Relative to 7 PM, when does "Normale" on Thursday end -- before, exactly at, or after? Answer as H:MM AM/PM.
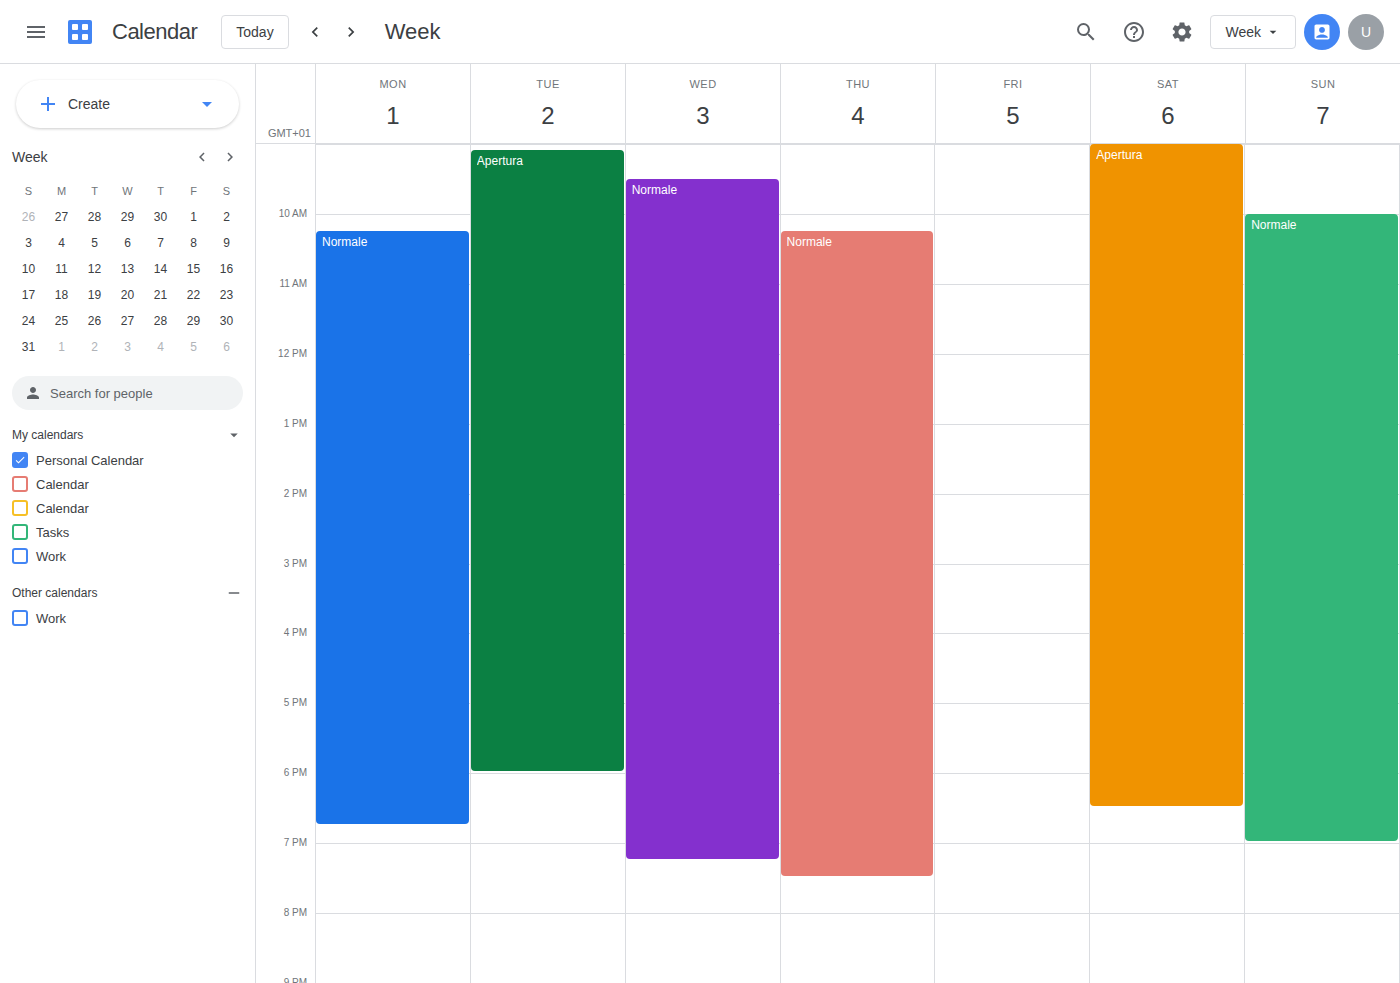
7:30 PM -- after 7 PM, 30 minutes below the 7 PM line.